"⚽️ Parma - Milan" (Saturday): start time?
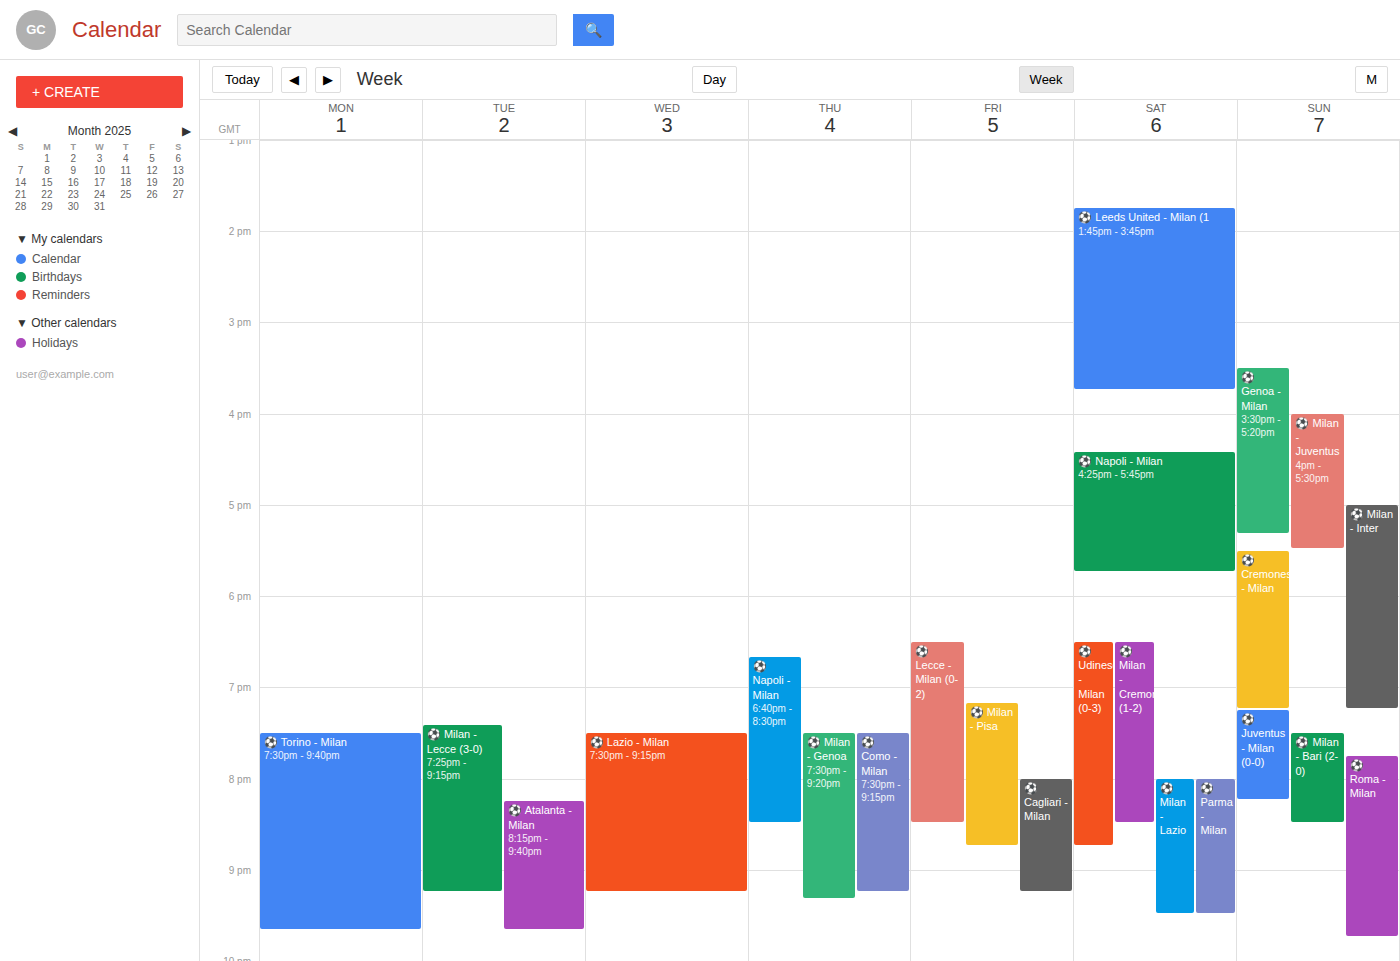
8:00 PM